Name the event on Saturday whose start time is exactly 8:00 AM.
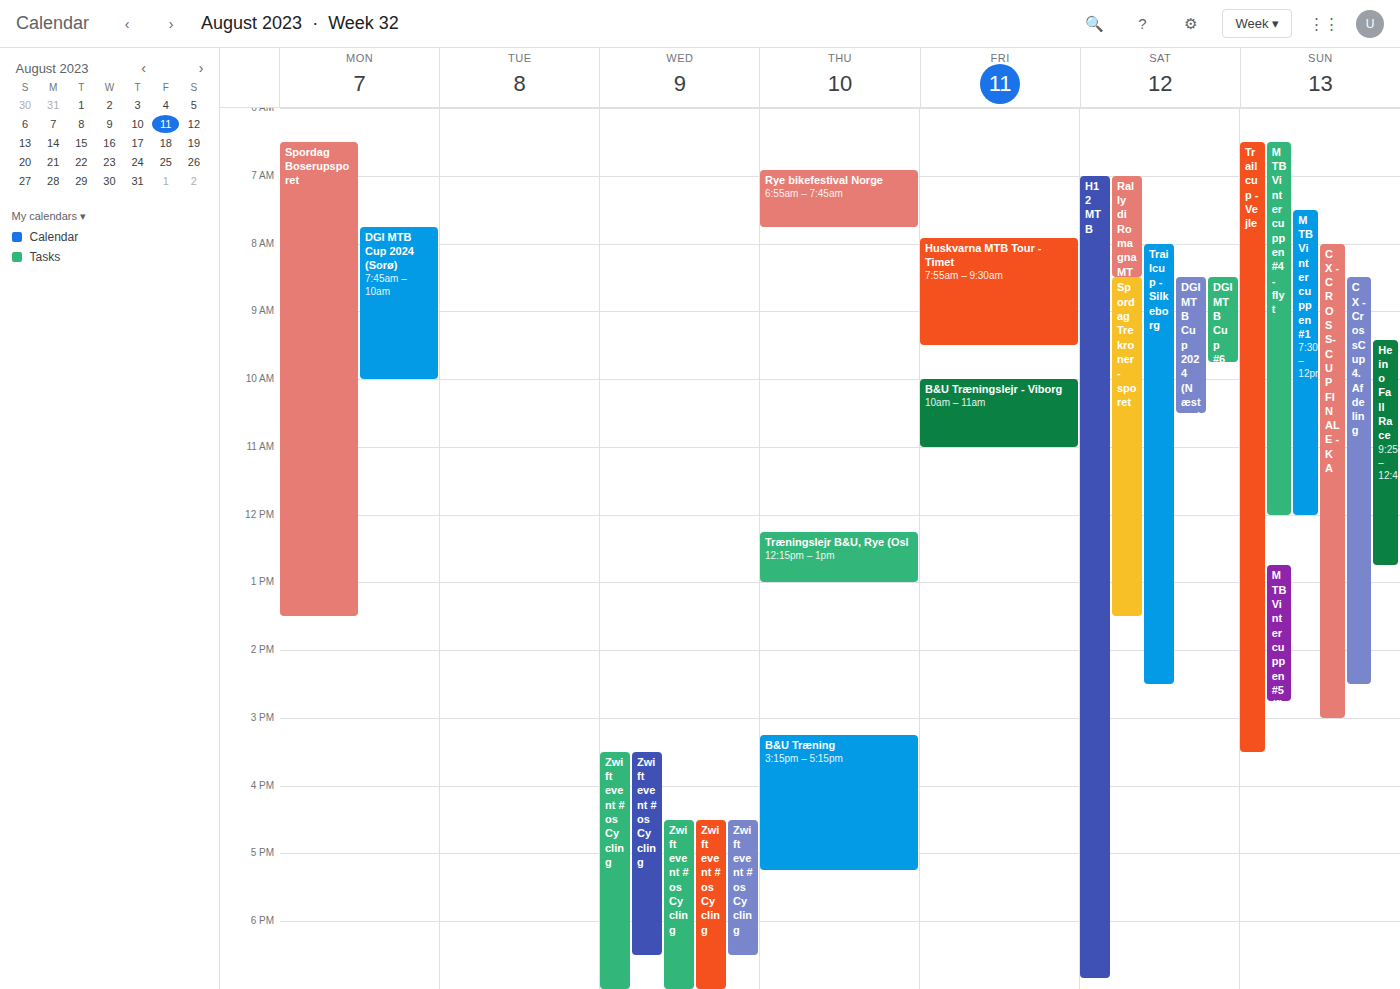
"Trailcup - Silkeborg"